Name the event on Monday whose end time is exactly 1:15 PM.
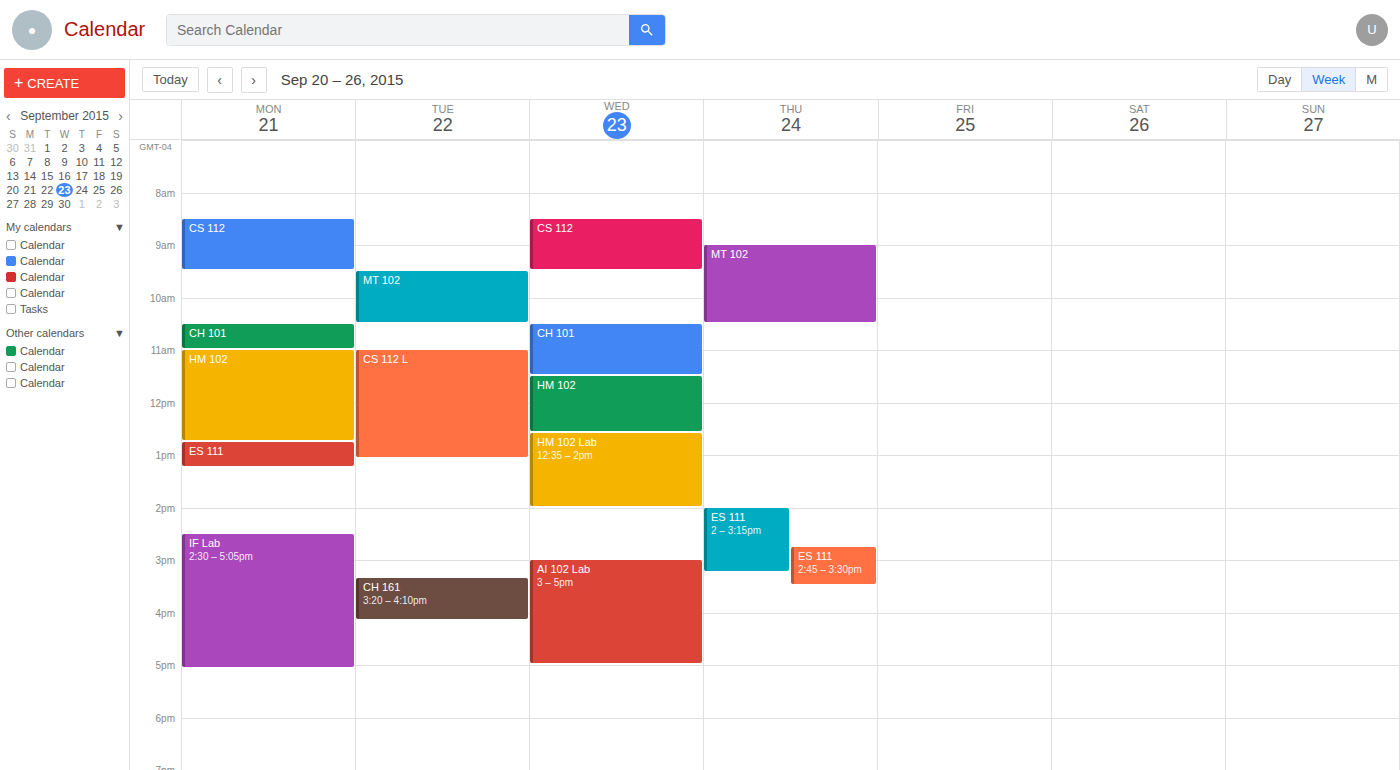
"ES 111"